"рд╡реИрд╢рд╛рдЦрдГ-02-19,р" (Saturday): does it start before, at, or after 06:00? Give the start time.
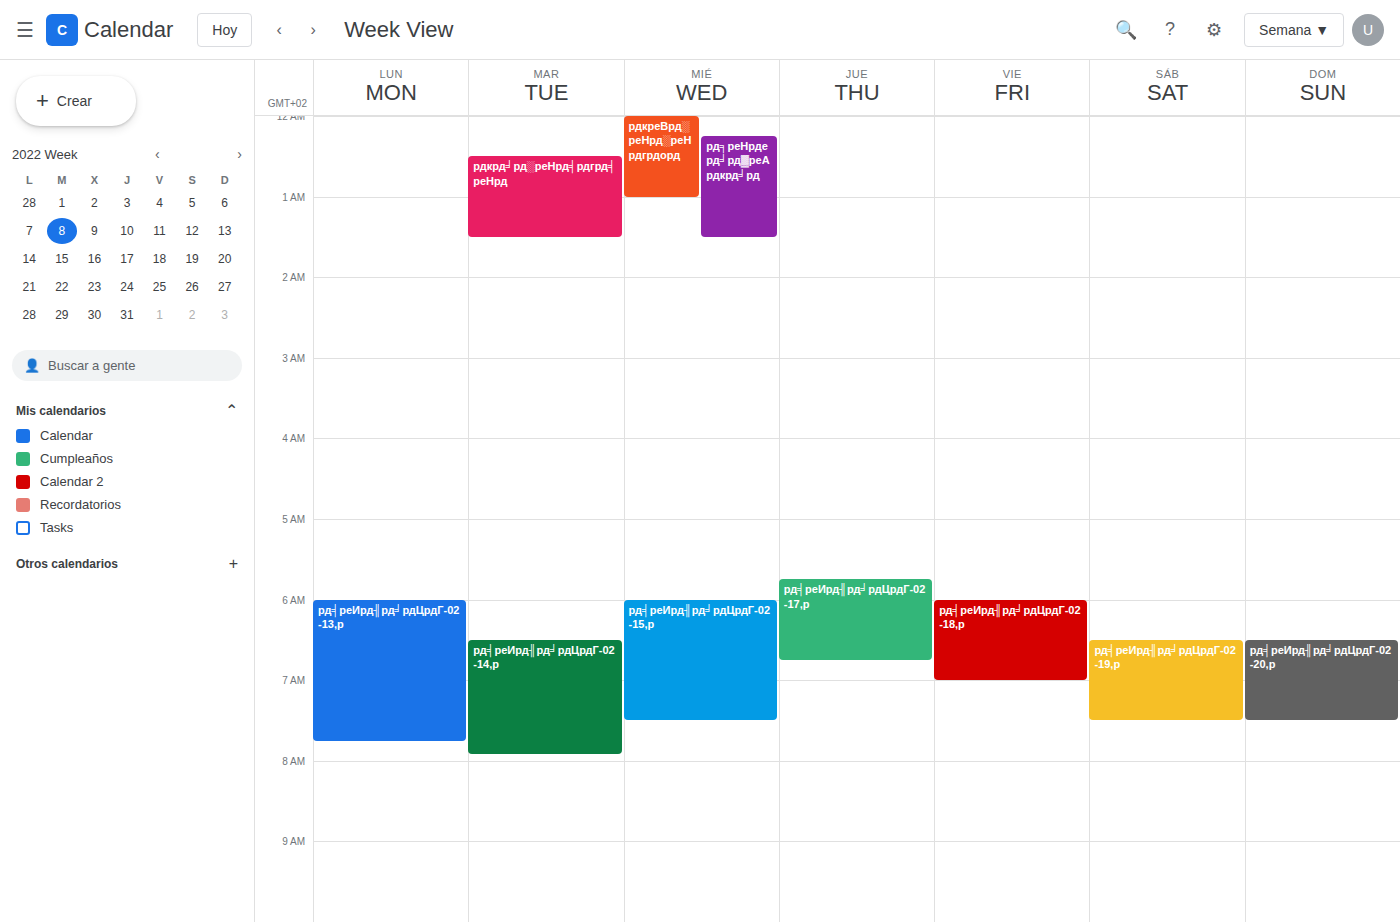
06:30 -- after 06:00, 30 minutes below the 06:00 line.